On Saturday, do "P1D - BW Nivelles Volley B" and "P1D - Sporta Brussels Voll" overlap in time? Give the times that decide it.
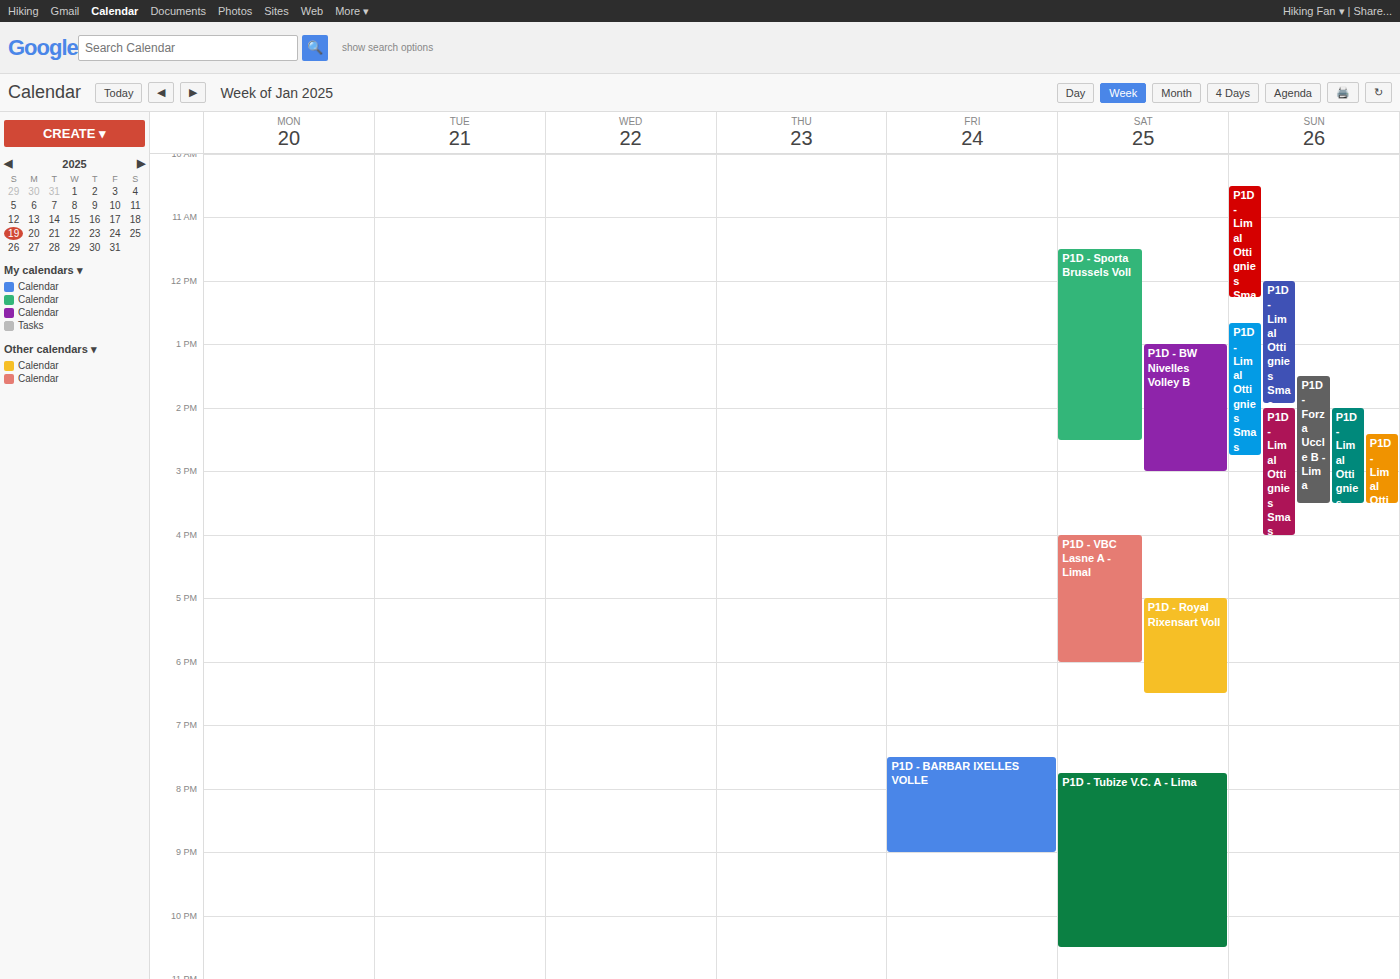
"P1D - BW Nivelles Volley B" starts at 1:00 PM, before "P1D - Sporta Brussels Voll" ends at 2:30 PM -- they overlap.